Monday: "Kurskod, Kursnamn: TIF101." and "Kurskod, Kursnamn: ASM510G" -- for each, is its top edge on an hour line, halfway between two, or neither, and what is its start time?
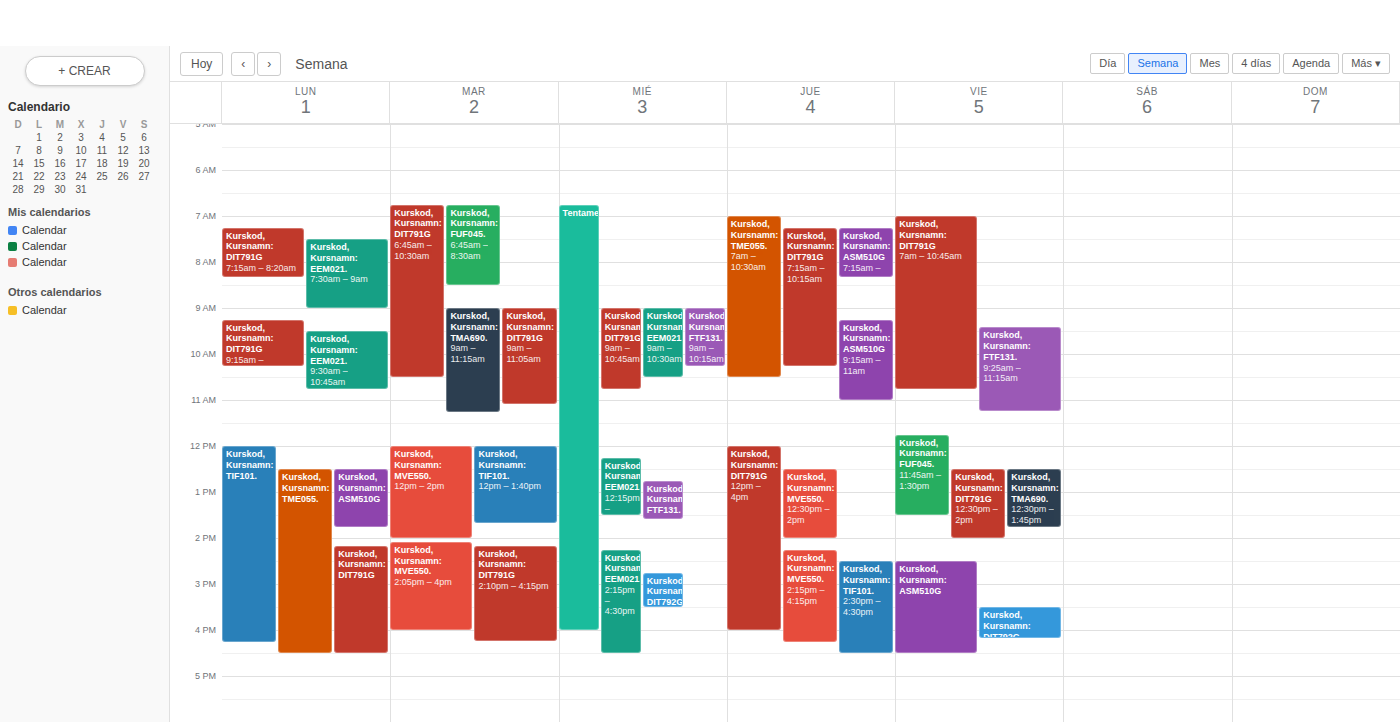
"Kurskod, Kursnamn: TIF101.": 12:00 PM, exactly on the 12 PM line. "Kurskod, Kursnamn: ASM510G": 12:30 PM, halfway between the 12 PM and 1 PM lines.